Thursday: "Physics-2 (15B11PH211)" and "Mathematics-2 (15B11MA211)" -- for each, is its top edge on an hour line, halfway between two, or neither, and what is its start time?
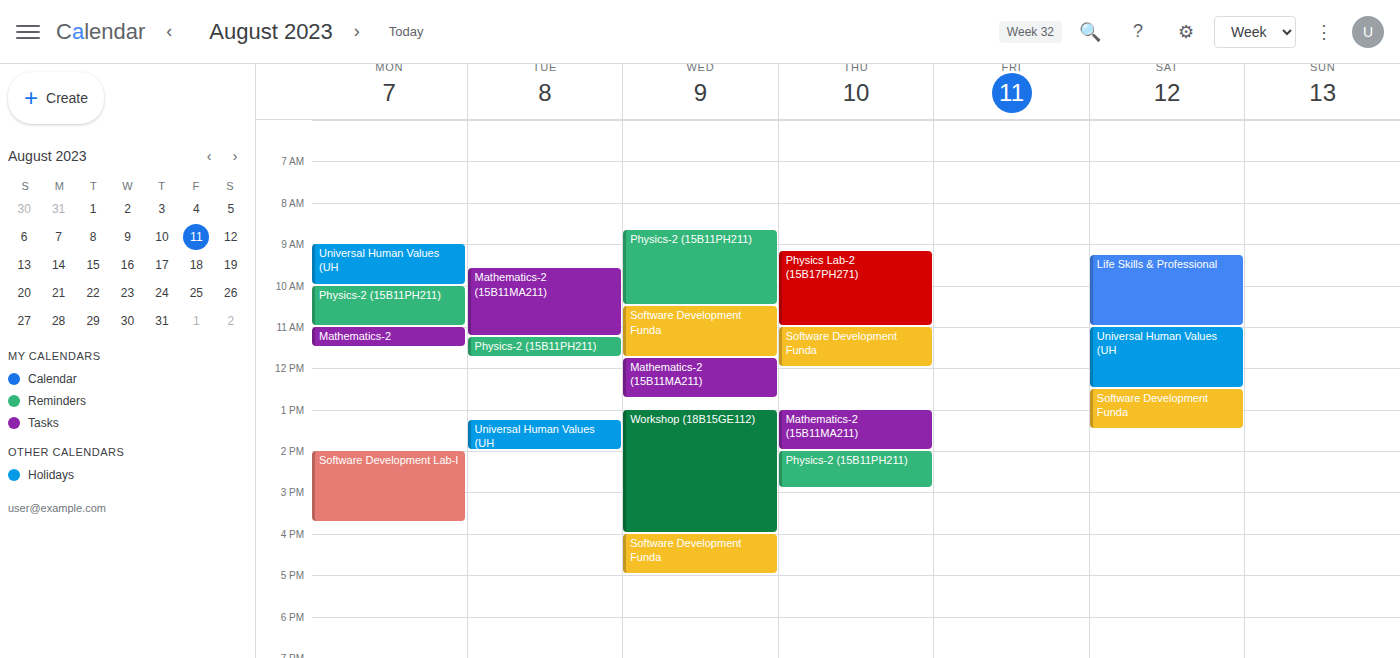
"Physics-2 (15B11PH211)": 2:00 PM, exactly on the 2 PM line. "Mathematics-2 (15B11MA211)": 1:00 PM, exactly on the 1 PM line.